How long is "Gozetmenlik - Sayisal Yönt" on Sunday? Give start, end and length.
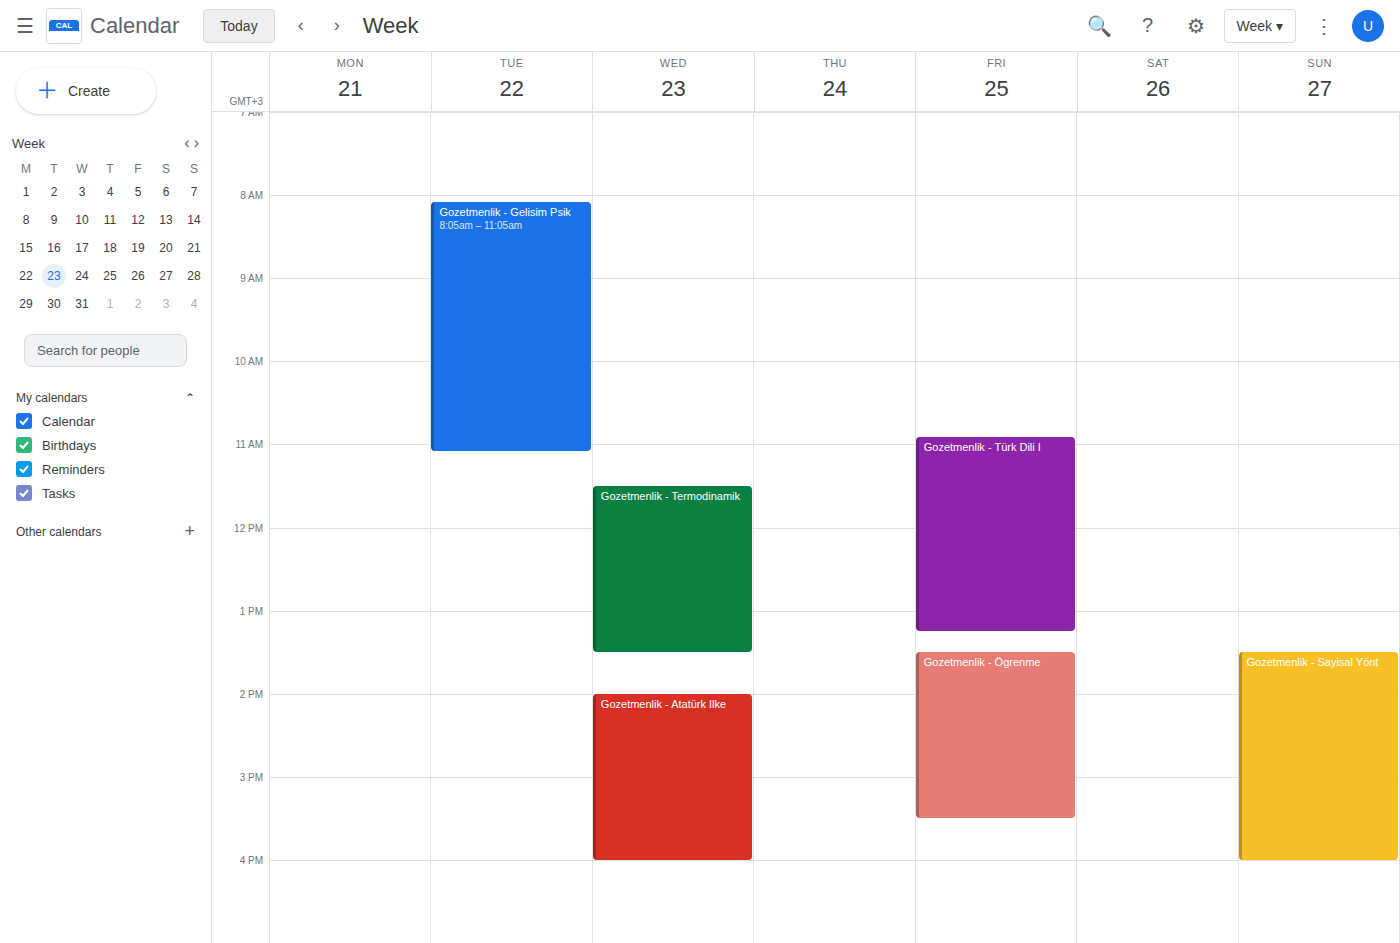
1:30 PM to 4:00 PM, 2 hours 30 minutes